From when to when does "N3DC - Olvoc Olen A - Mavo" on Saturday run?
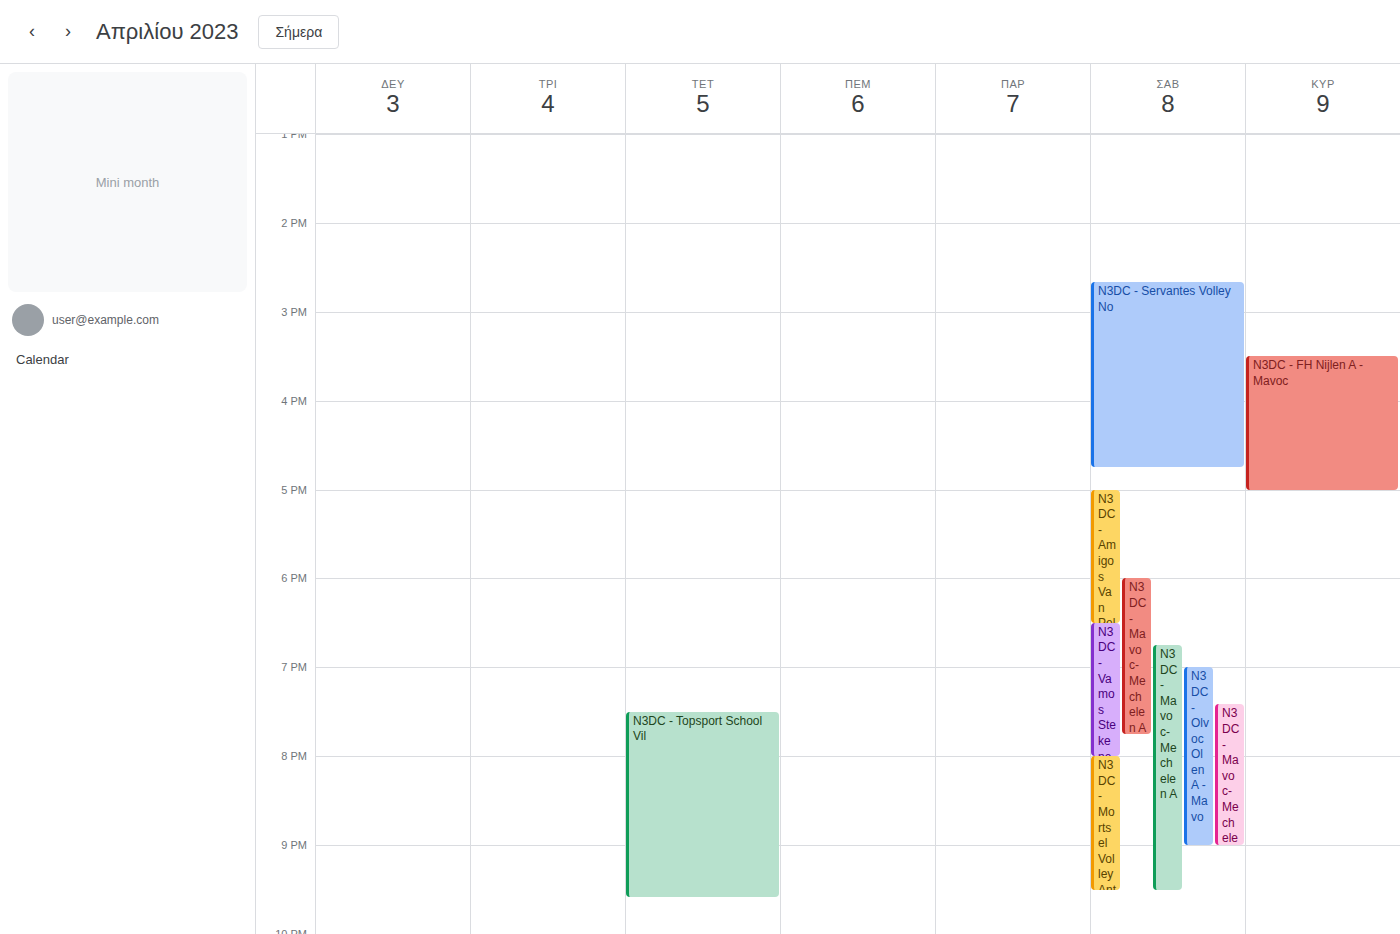
7:00 PM to 9:00 PM